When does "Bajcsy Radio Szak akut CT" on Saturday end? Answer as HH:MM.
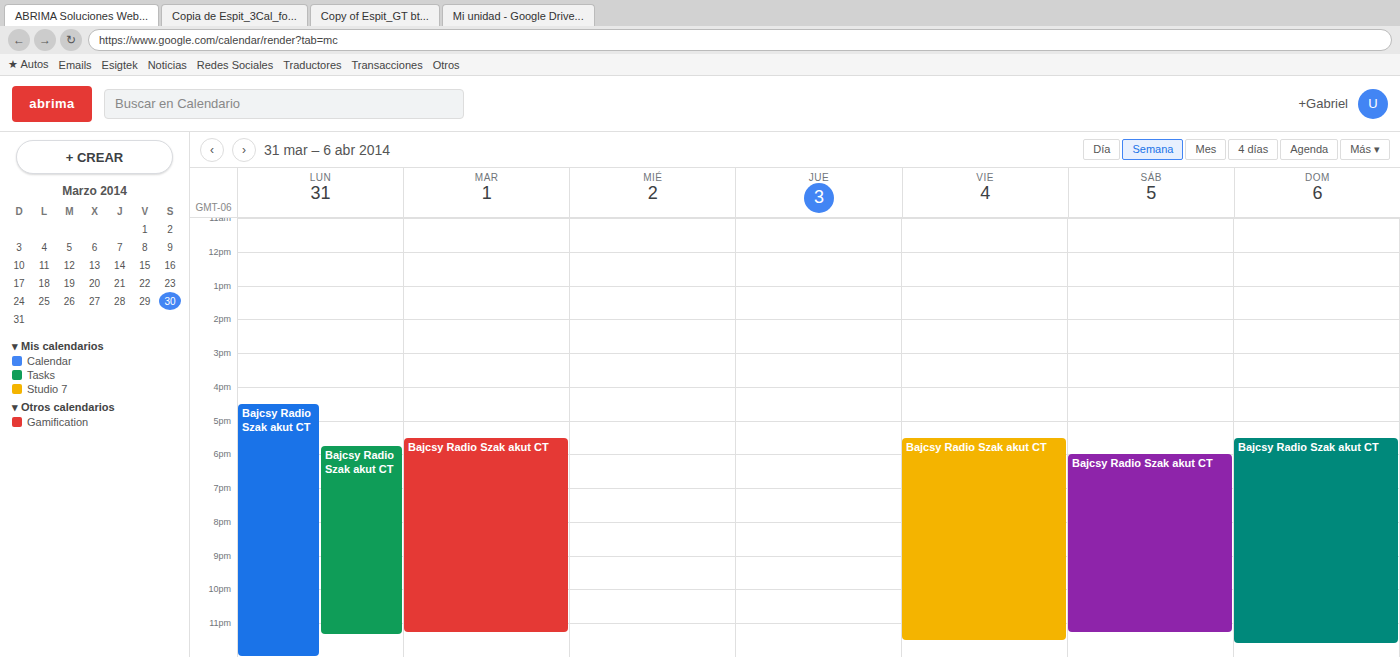
23:15